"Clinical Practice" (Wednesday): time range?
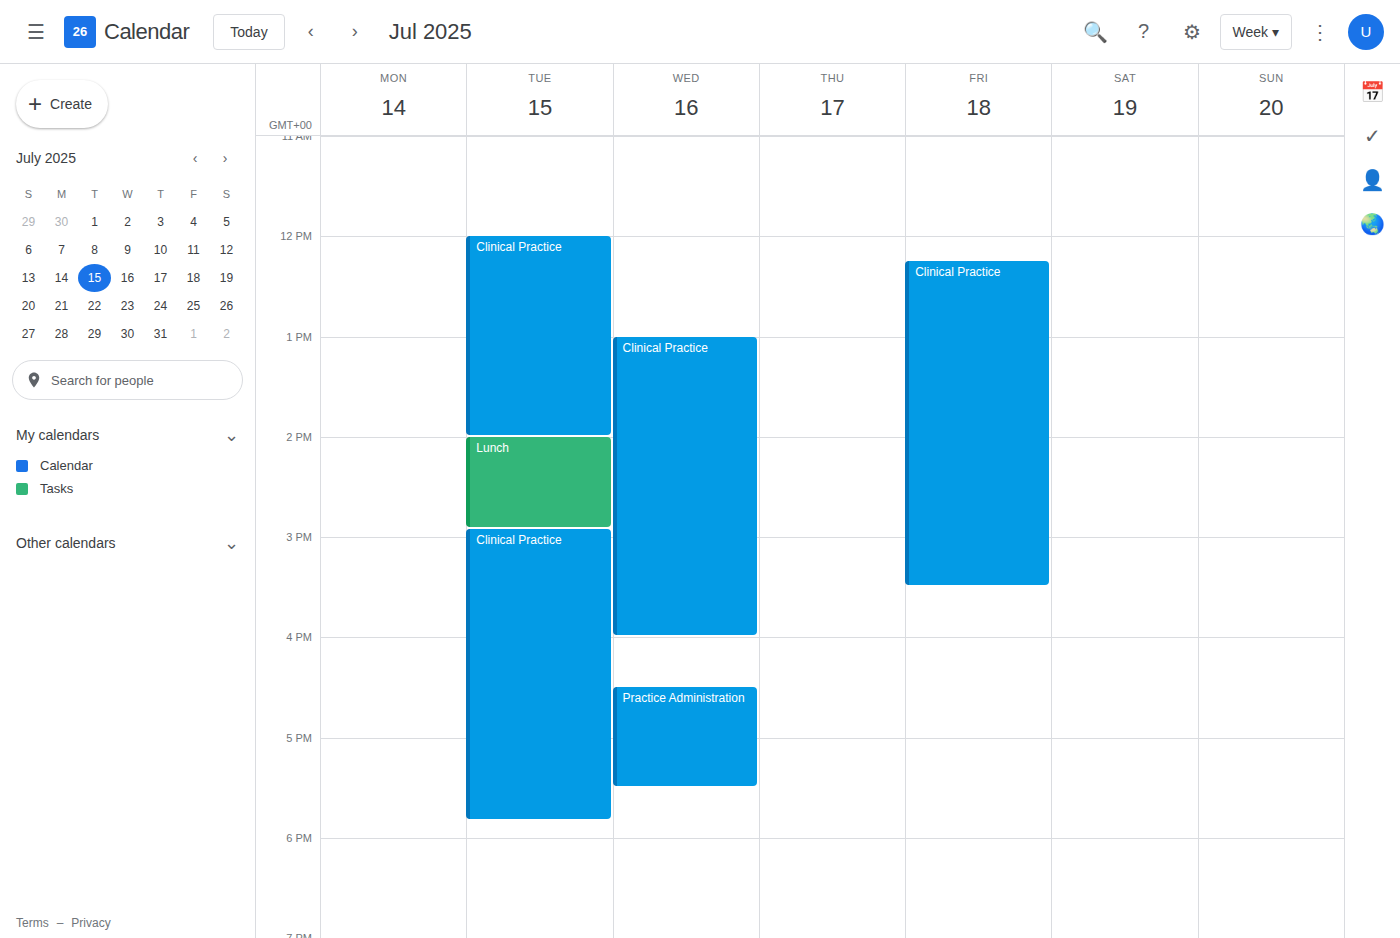
13:00 to 16:00